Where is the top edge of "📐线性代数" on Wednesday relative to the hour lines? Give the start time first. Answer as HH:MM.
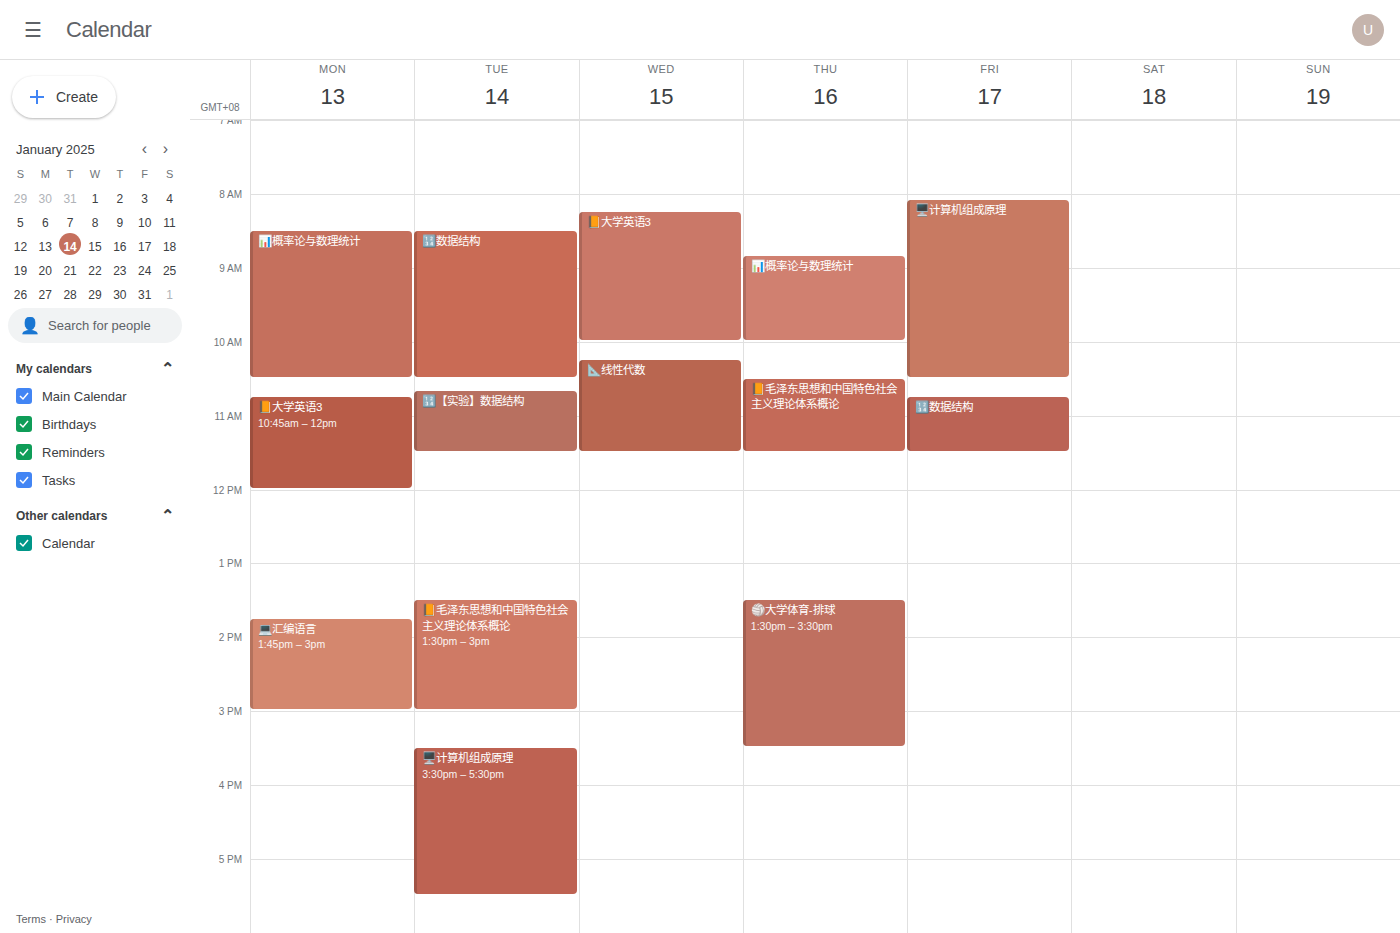
10:15 -- neither: a quarter of the way from the 10:00 line to the 11:00 line.